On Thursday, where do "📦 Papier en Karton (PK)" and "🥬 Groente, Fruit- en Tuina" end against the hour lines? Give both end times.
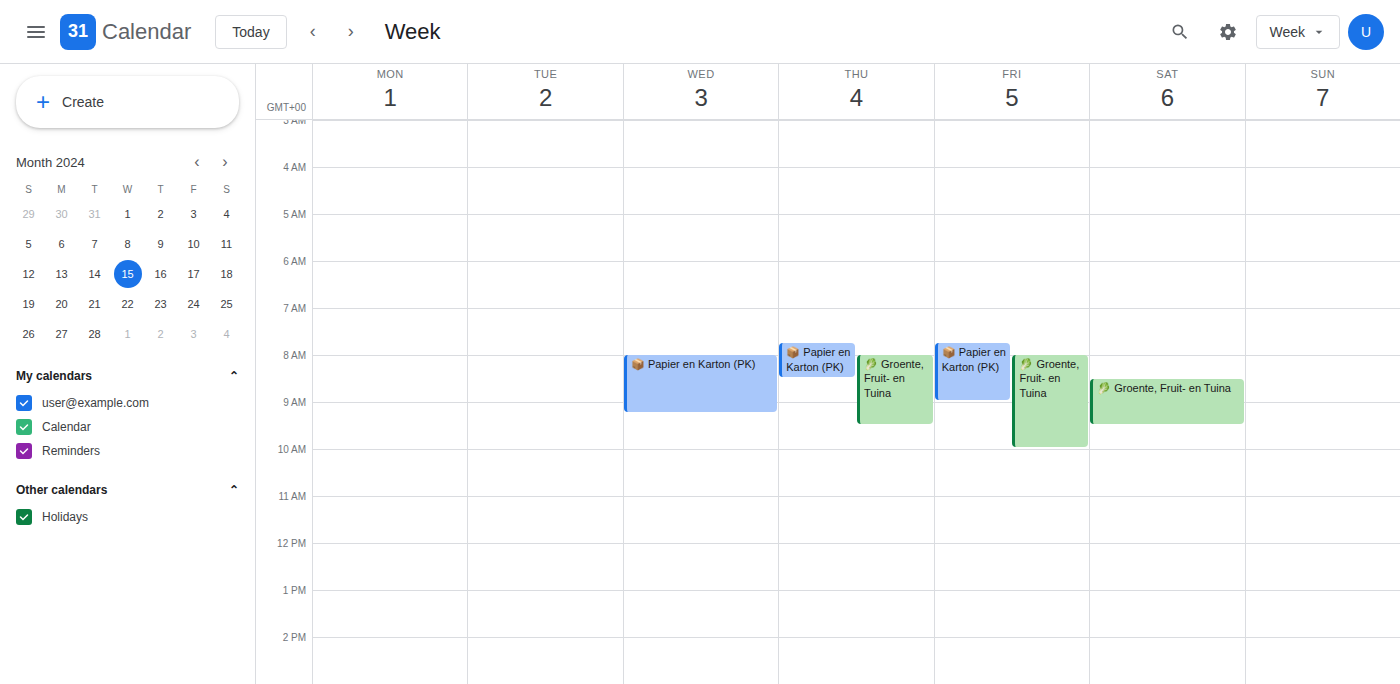
"📦 Papier en Karton (PK)": 8:30 AM, halfway between the 8 AM and 9 AM lines. "🥬 Groente, Fruit- en Tuina": 9:30 AM, halfway between the 9 AM and 10 AM lines.